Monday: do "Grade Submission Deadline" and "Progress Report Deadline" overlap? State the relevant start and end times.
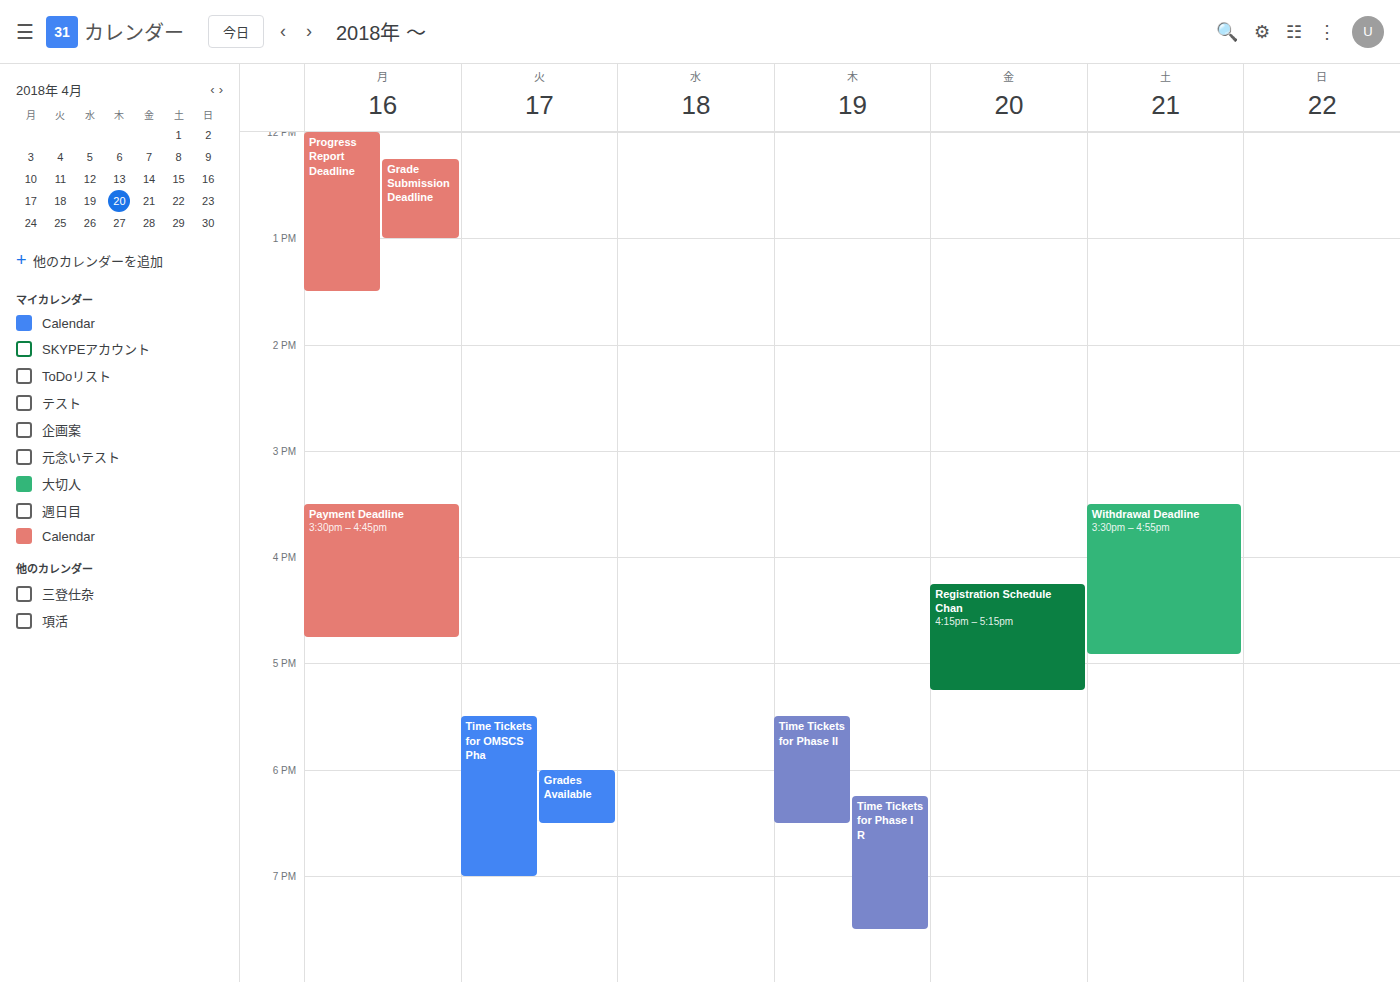
"Grade Submission Deadline" runs 12:15 to 13:00, inside "Progress Report Deadline" -- they overlap.